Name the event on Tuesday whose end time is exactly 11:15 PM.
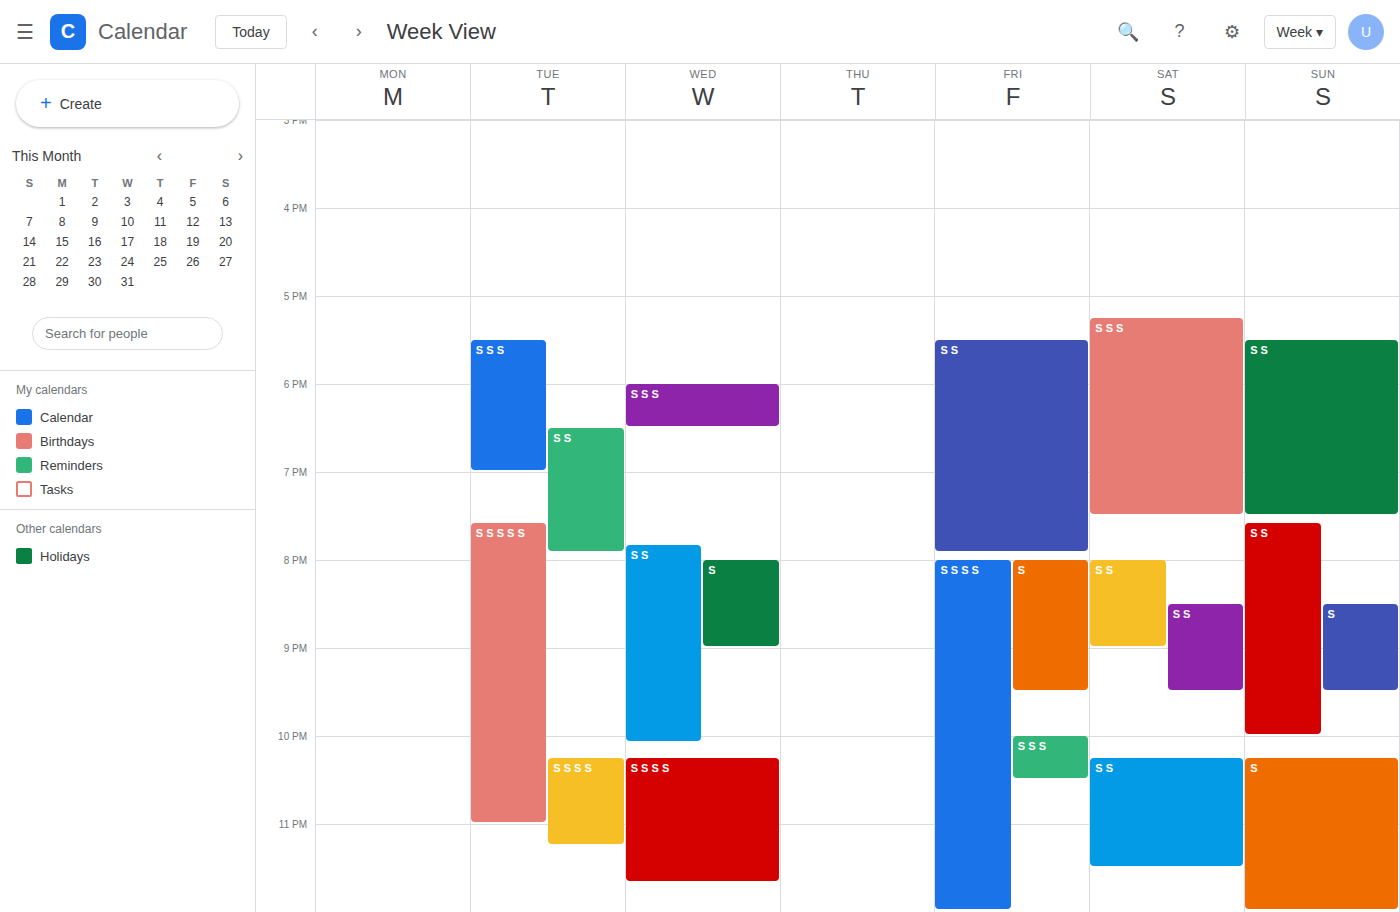
"S S S S"